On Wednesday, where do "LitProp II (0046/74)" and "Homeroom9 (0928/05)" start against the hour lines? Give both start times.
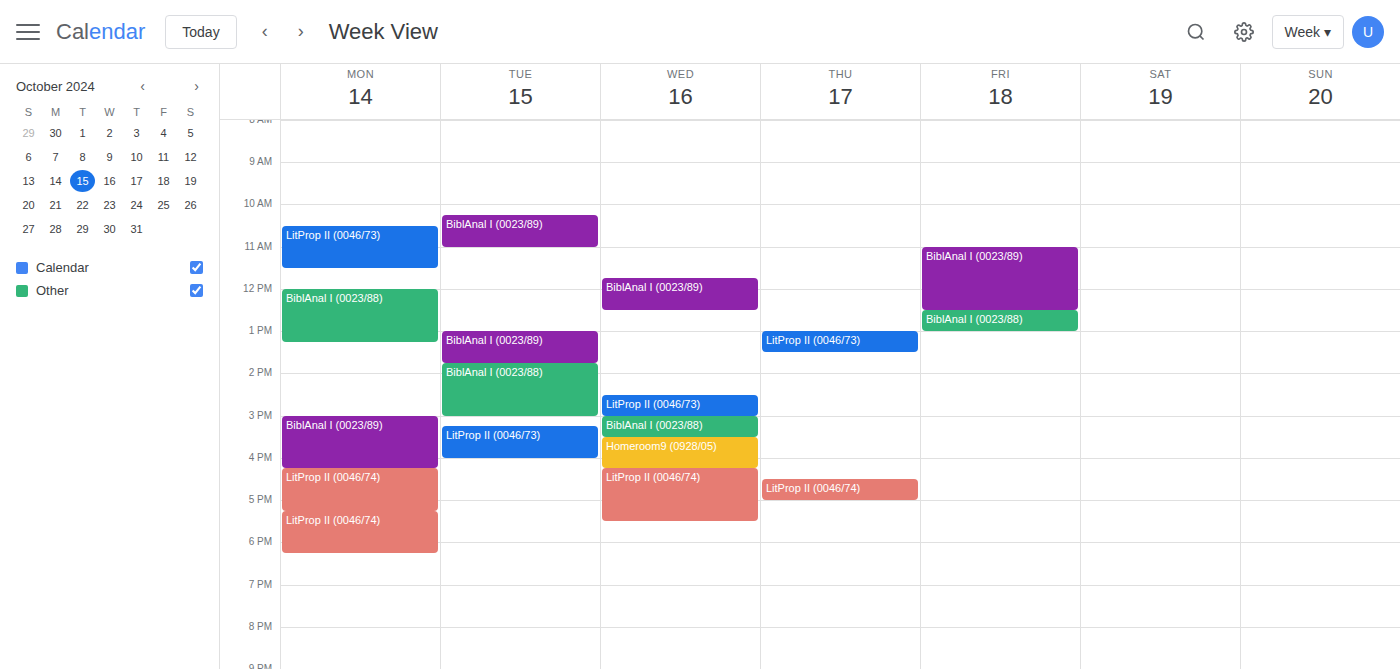
"LitProp II (0046/74)": 4:15 PM, neither: a quarter of the way from the 4 PM line to the 5 PM line. "Homeroom9 (0928/05)": 3:30 PM, halfway between the 3 PM and 4 PM lines.